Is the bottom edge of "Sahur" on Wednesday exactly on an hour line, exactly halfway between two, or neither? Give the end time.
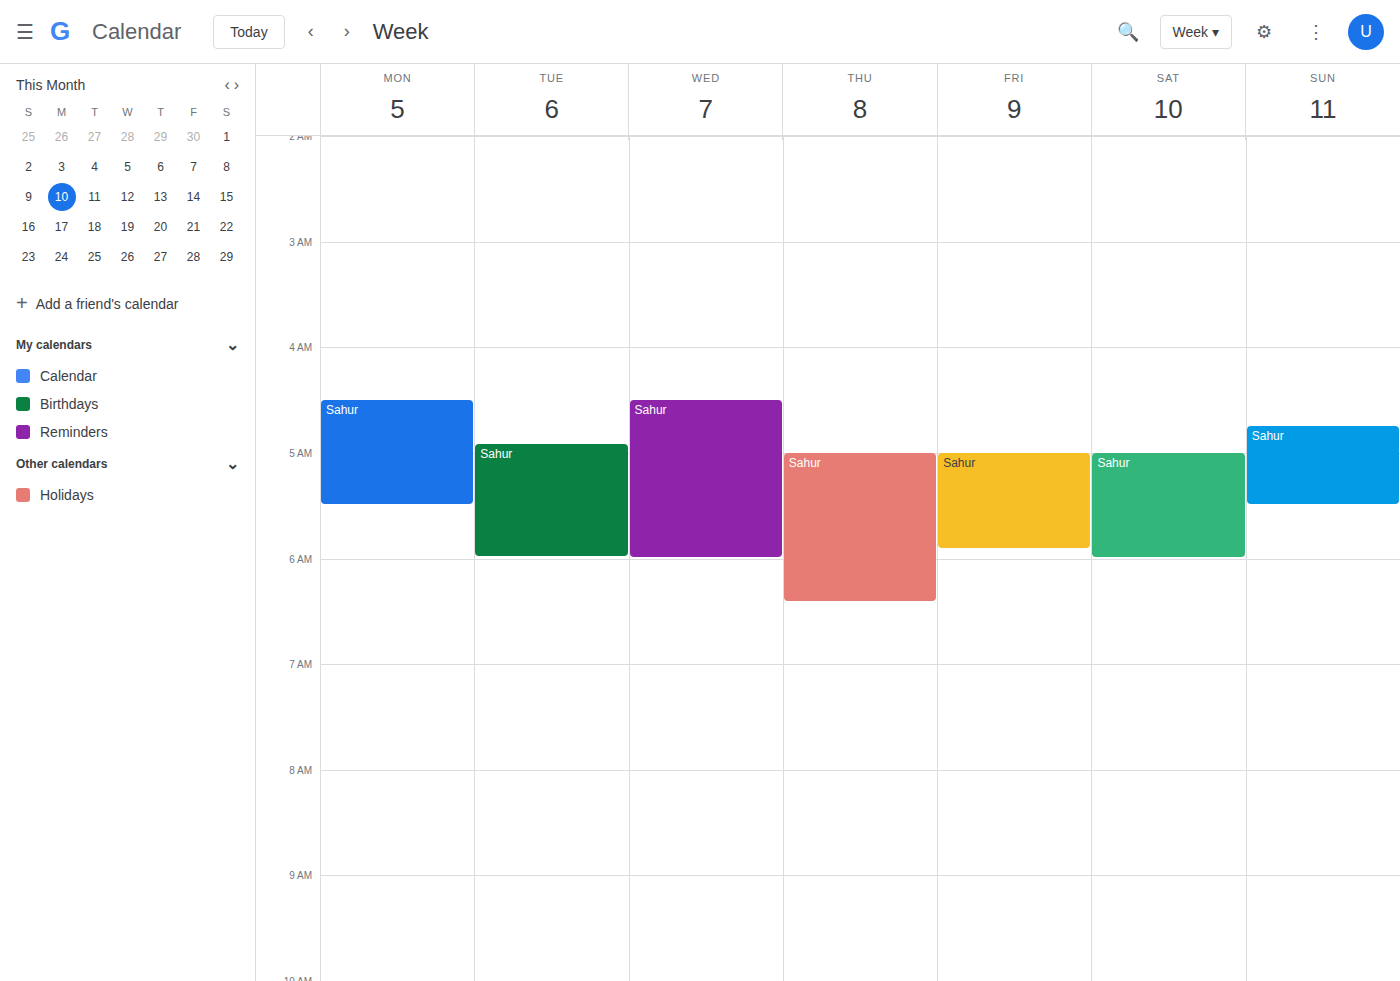
6:00 AM -- exactly on the 6 AM line.